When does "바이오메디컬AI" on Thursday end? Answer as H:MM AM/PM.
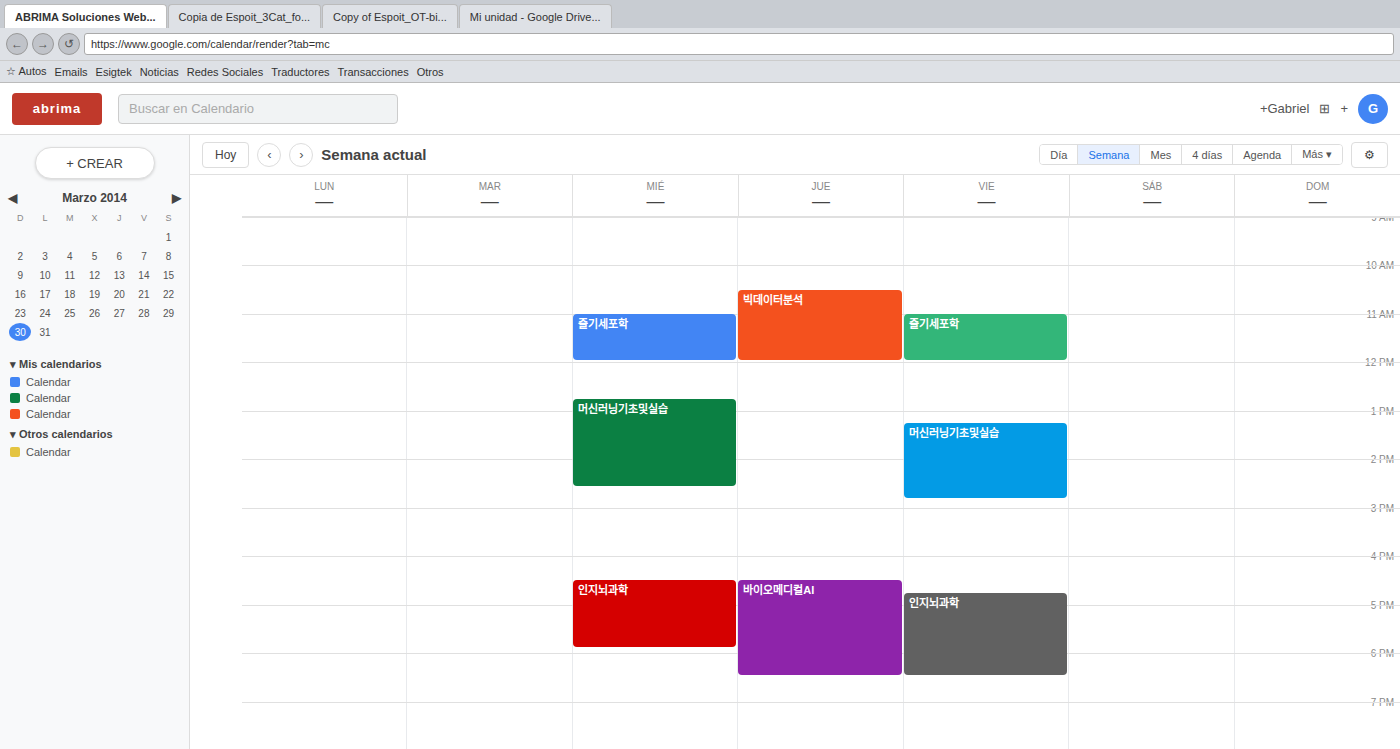
6:30 PM